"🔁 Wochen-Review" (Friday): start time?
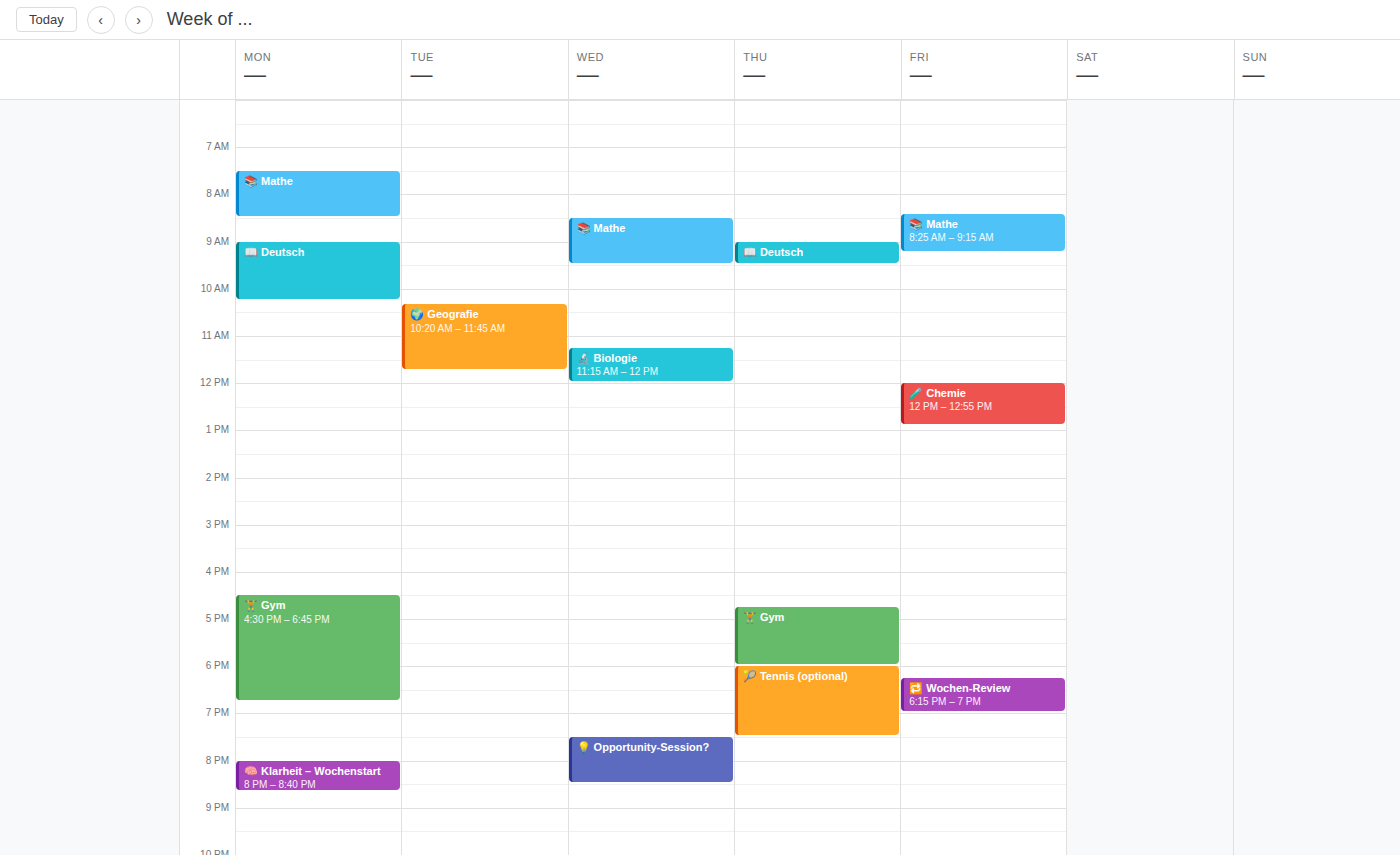
6:15 PM